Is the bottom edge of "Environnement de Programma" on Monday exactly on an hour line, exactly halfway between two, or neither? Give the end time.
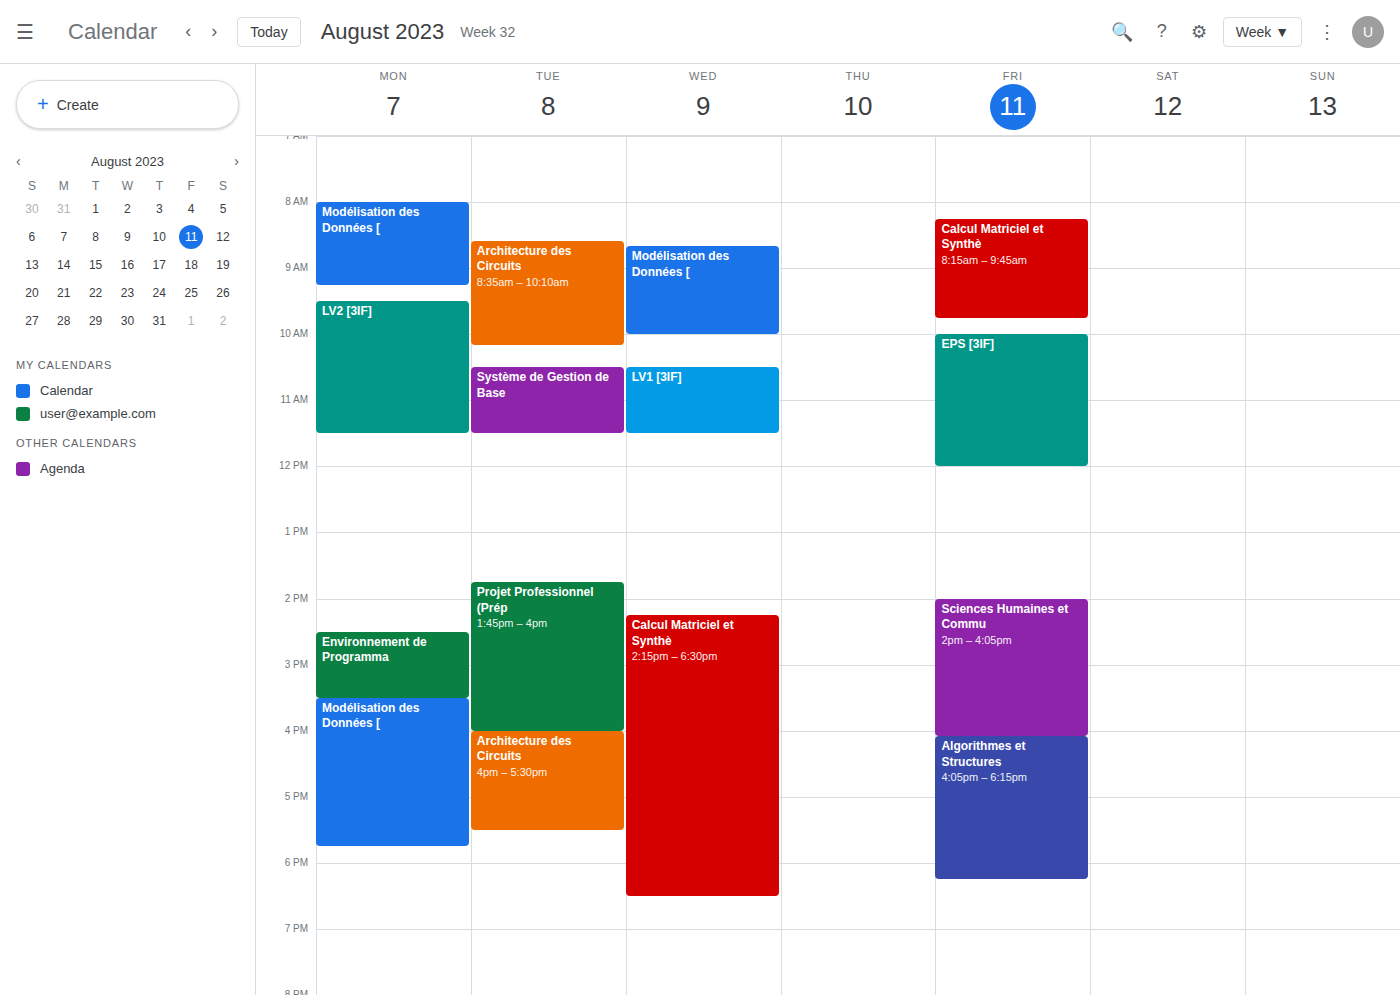
3:30 PM -- halfway between the 3 PM and 4 PM lines.